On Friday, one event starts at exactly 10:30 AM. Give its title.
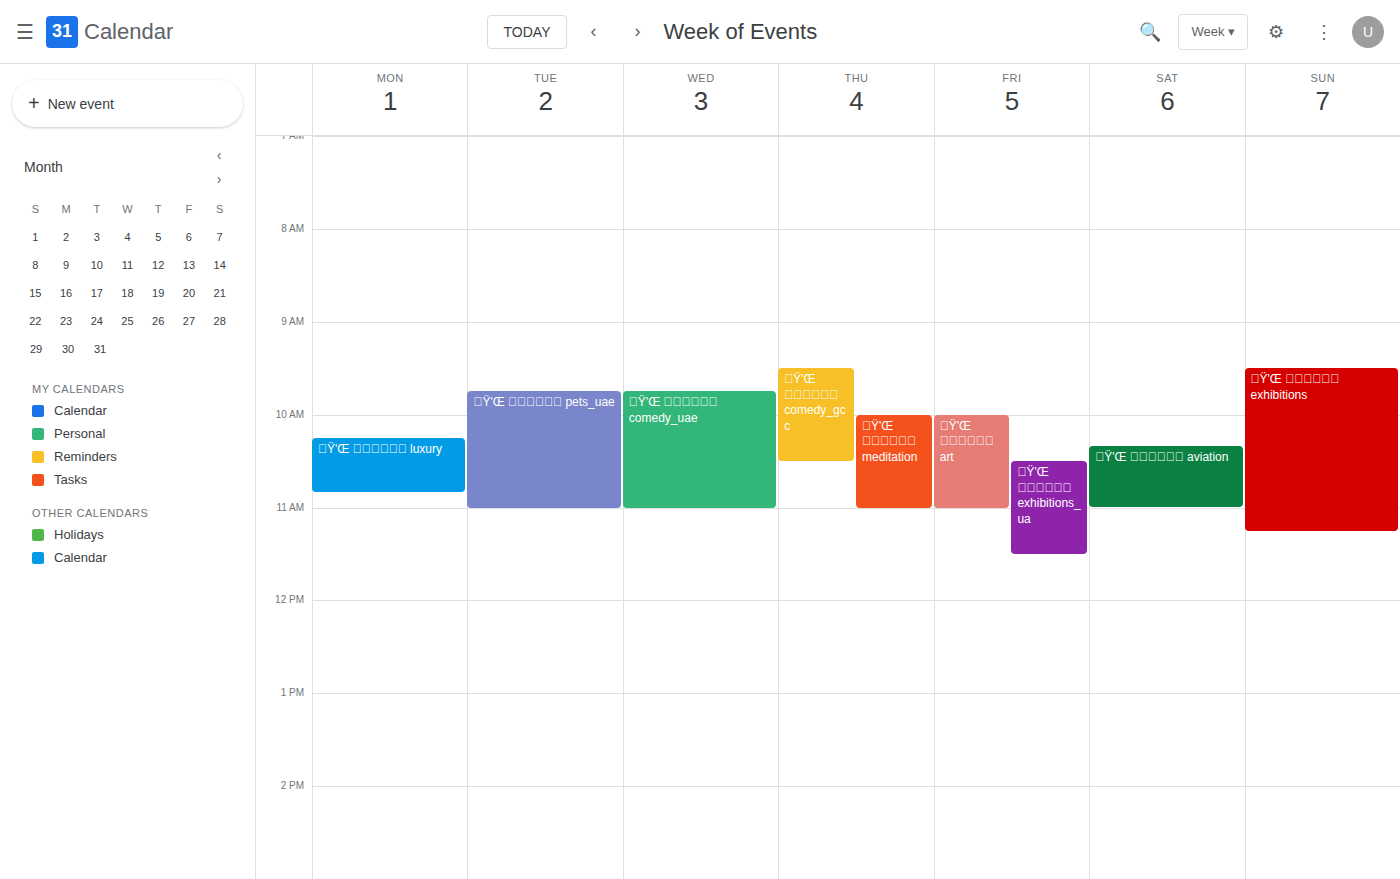
"๐Ÿ'Œ ุญุฏุซ exhibitions_ua"